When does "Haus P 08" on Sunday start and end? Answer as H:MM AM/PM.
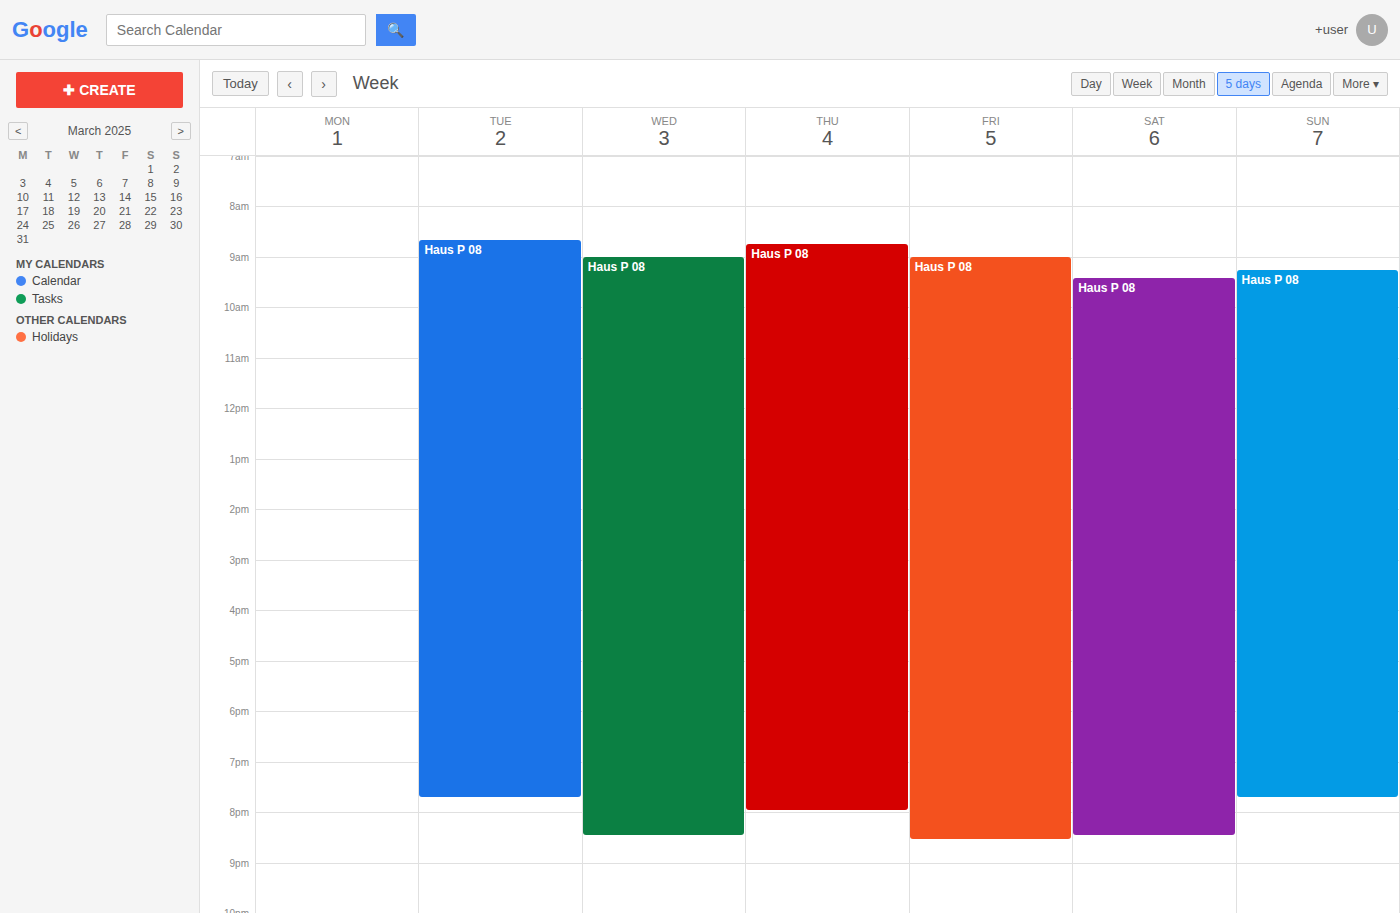
9:15 AM to 7:45 PM